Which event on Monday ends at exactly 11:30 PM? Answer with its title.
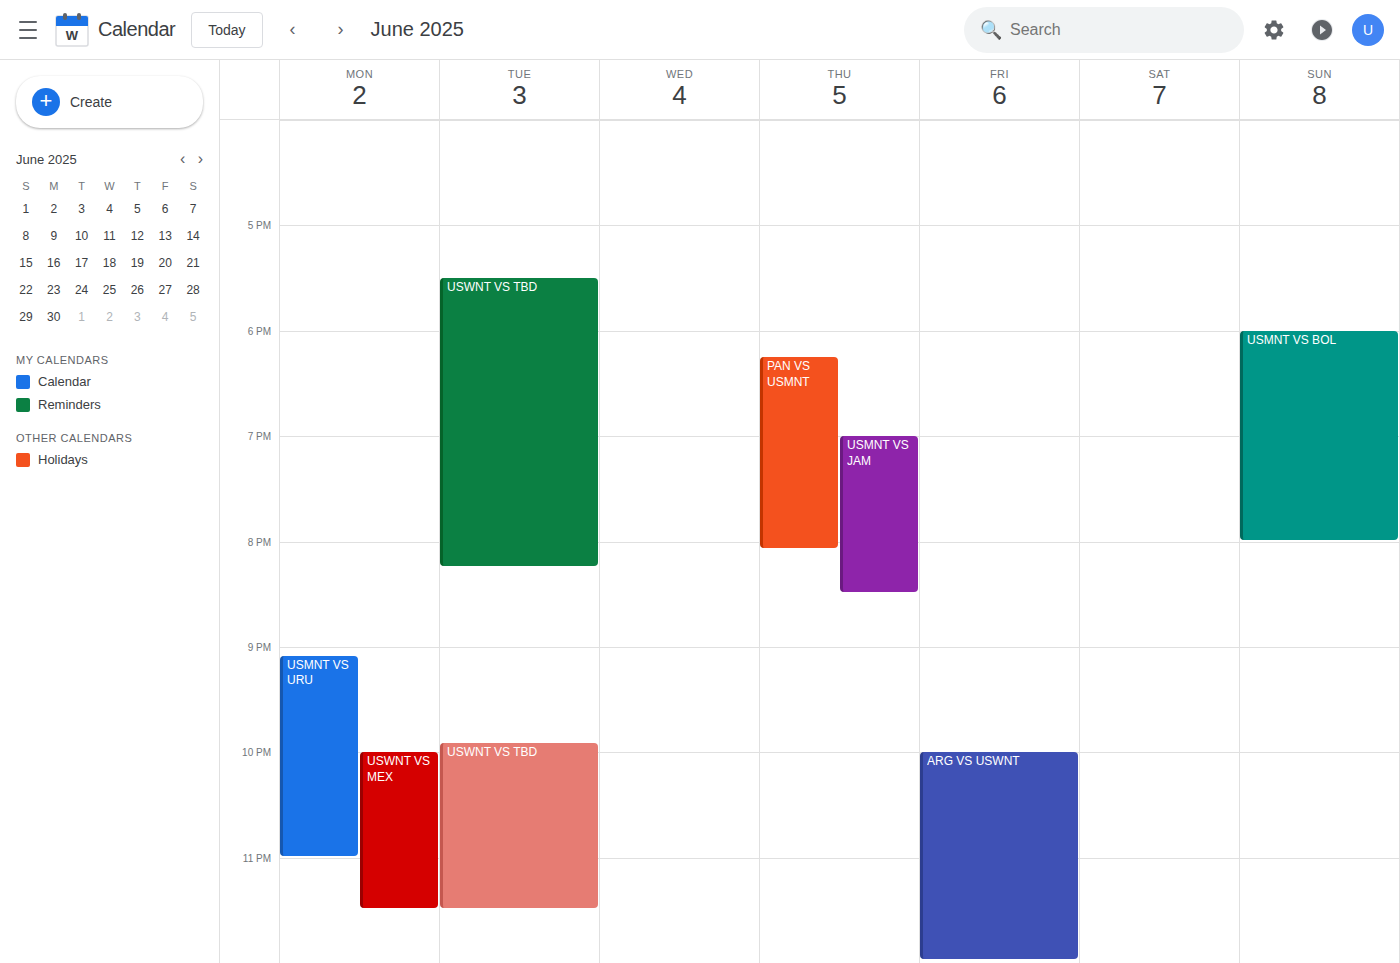
"USWNT VS MEX"